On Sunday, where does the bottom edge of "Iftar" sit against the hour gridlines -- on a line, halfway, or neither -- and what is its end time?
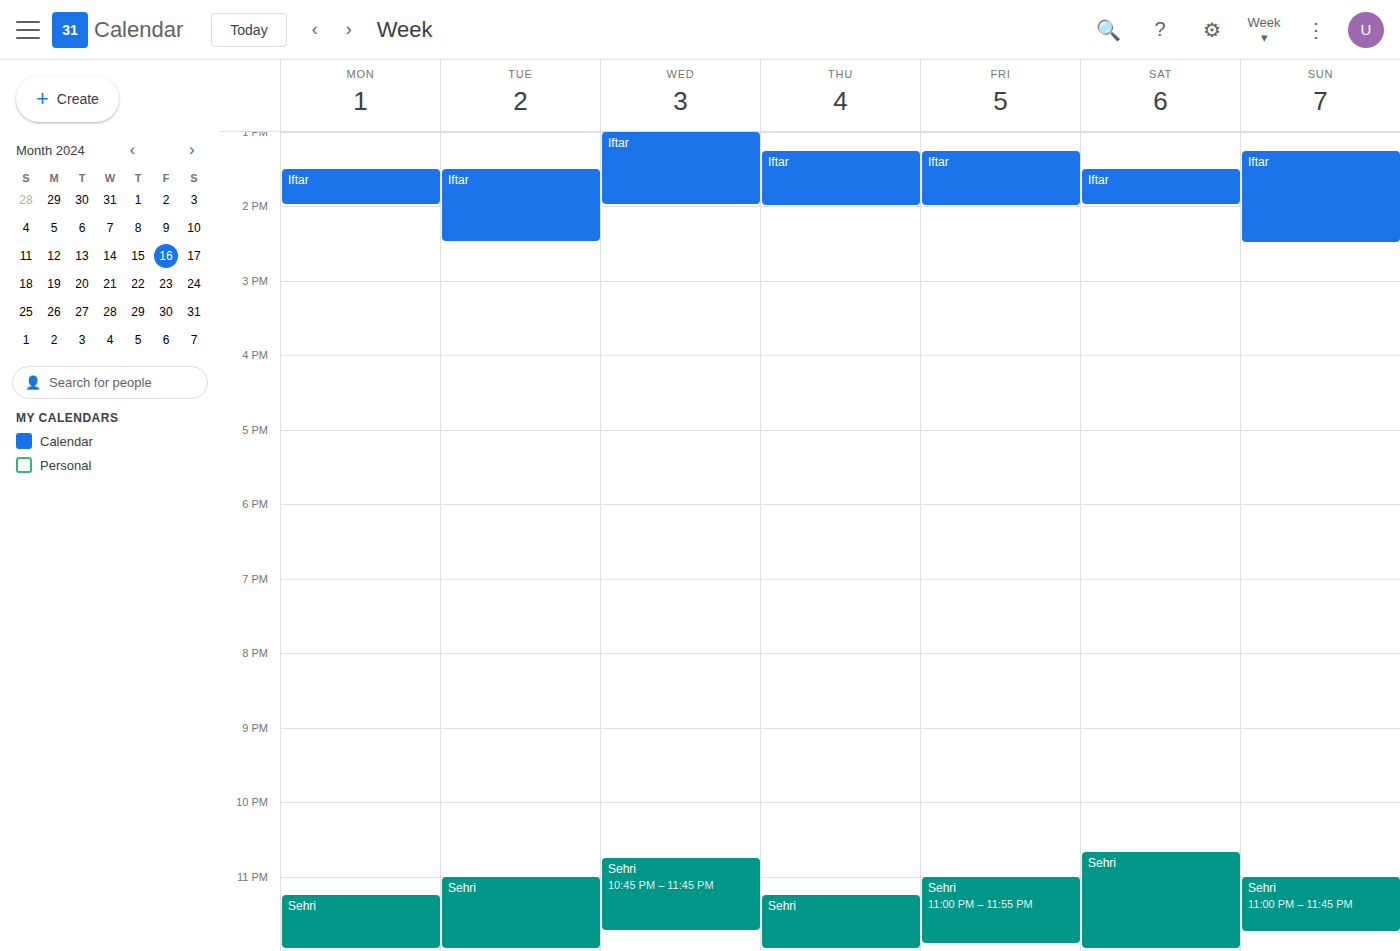
2:30 PM -- halfway between the 2 PM and 3 PM lines.